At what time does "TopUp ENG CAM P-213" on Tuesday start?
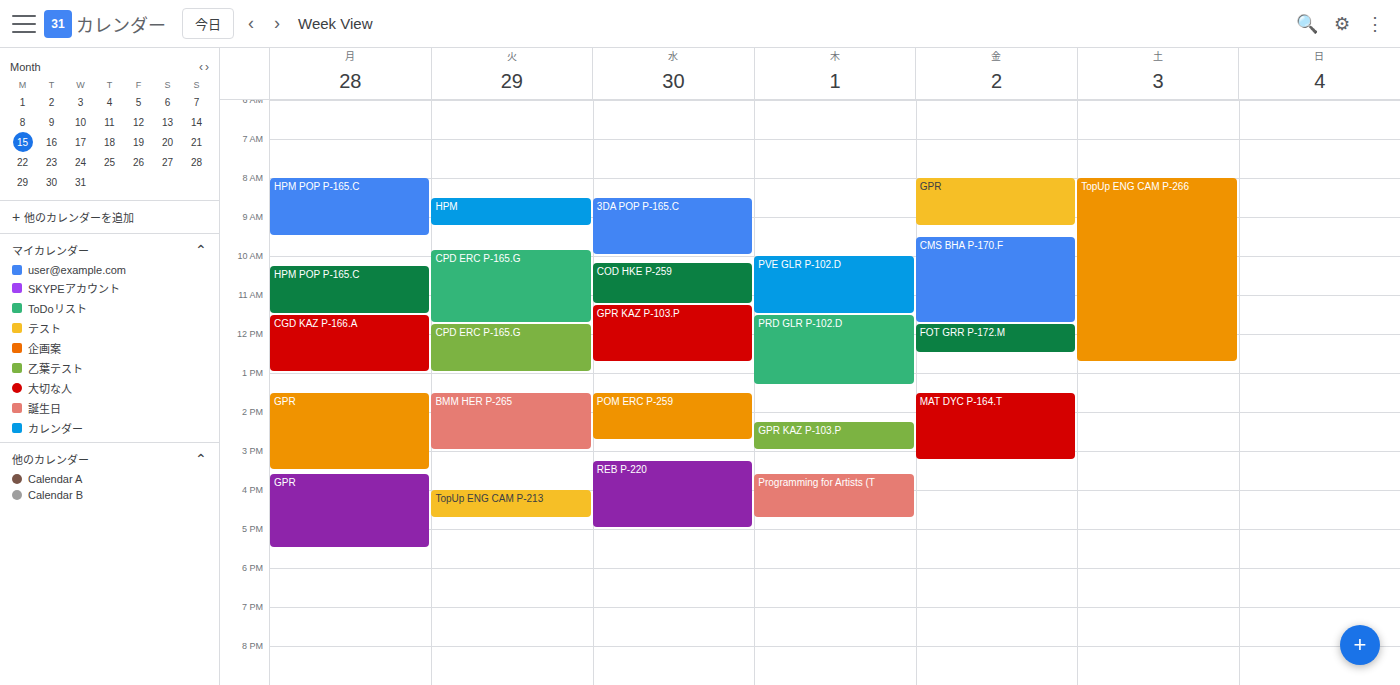
4:00 PM